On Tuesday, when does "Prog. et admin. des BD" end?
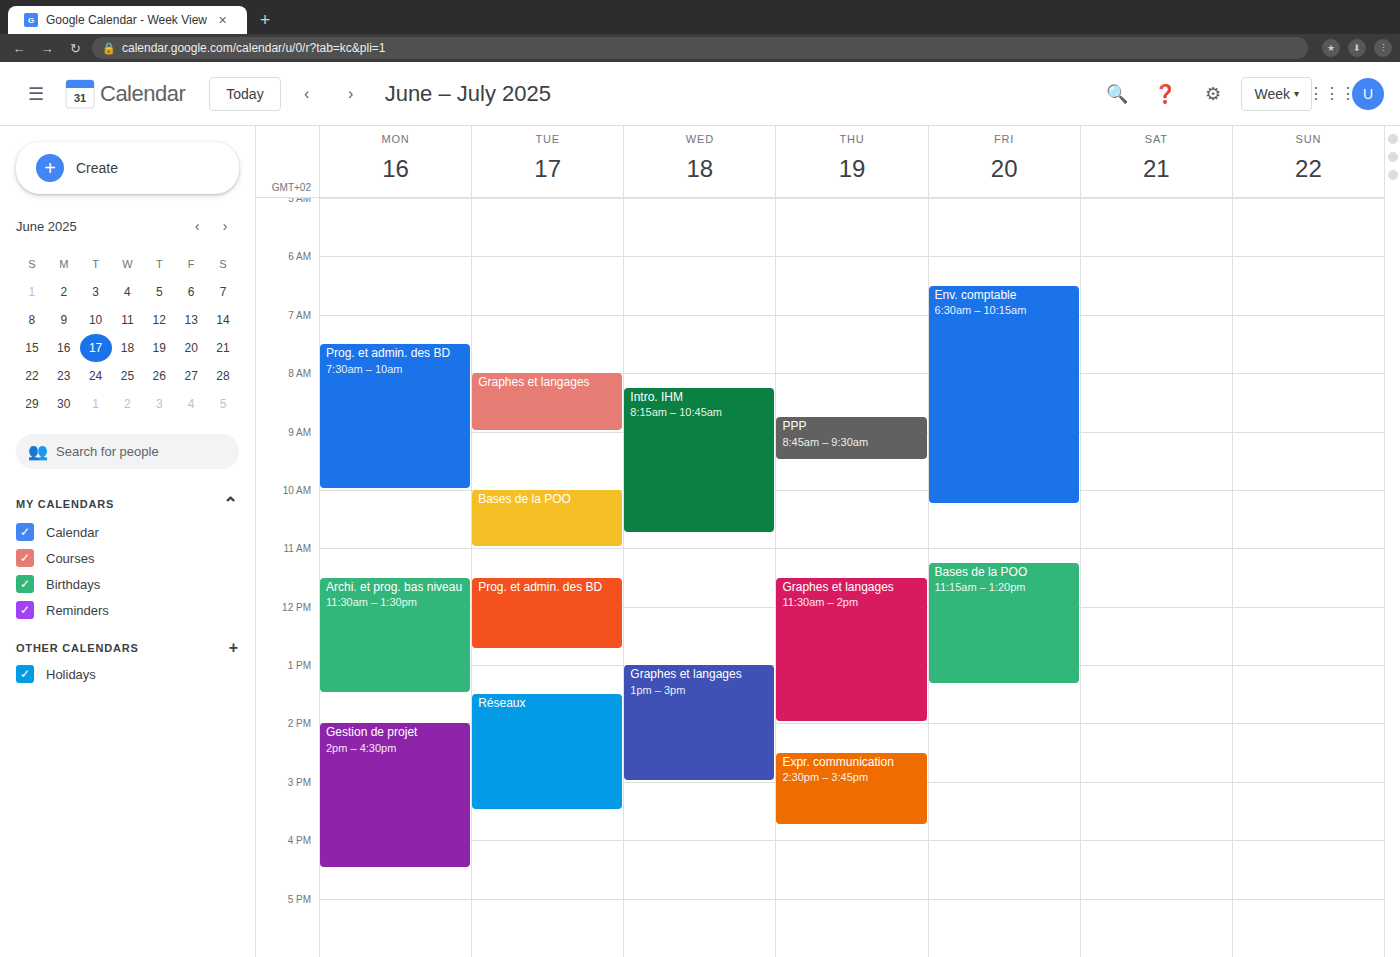
12:45 PM